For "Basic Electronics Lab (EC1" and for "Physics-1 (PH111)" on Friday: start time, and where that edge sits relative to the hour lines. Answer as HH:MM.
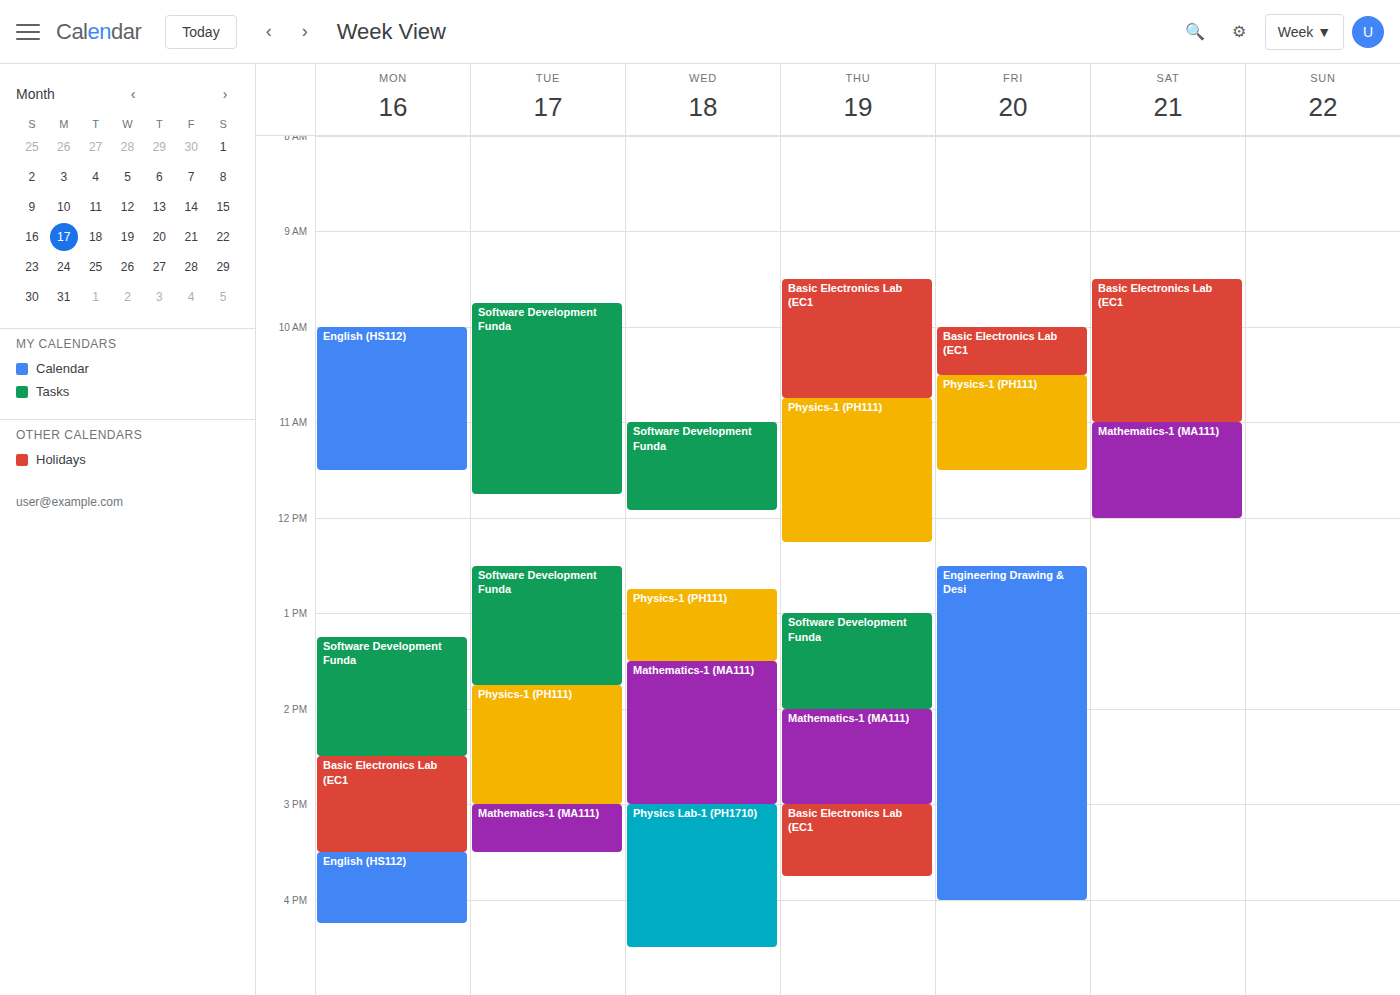
"Basic Electronics Lab (EC1": 10:00, exactly on the 10:00 line. "Physics-1 (PH111)": 10:30, halfway between the 10:00 and 11:00 lines.